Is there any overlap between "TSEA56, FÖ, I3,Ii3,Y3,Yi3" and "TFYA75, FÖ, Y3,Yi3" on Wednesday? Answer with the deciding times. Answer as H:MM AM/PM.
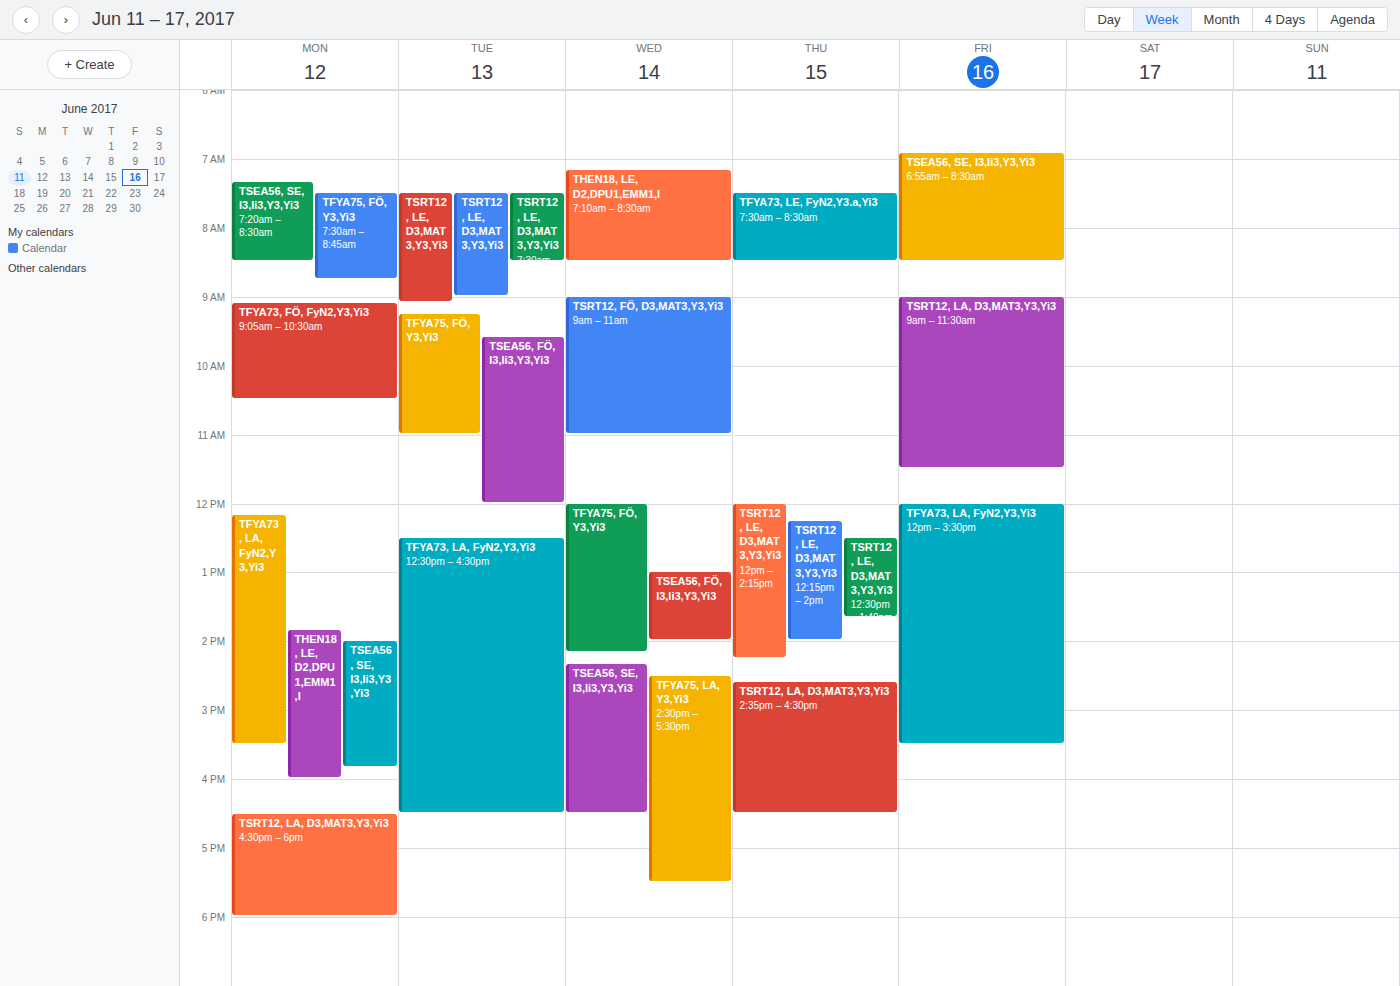
"TSEA56, FÖ, I3,Ii3,Y3,Yi3" runs 1:00 PM to 2:00 PM, inside "TFYA75, FÖ, Y3,Yi3" -- they overlap.